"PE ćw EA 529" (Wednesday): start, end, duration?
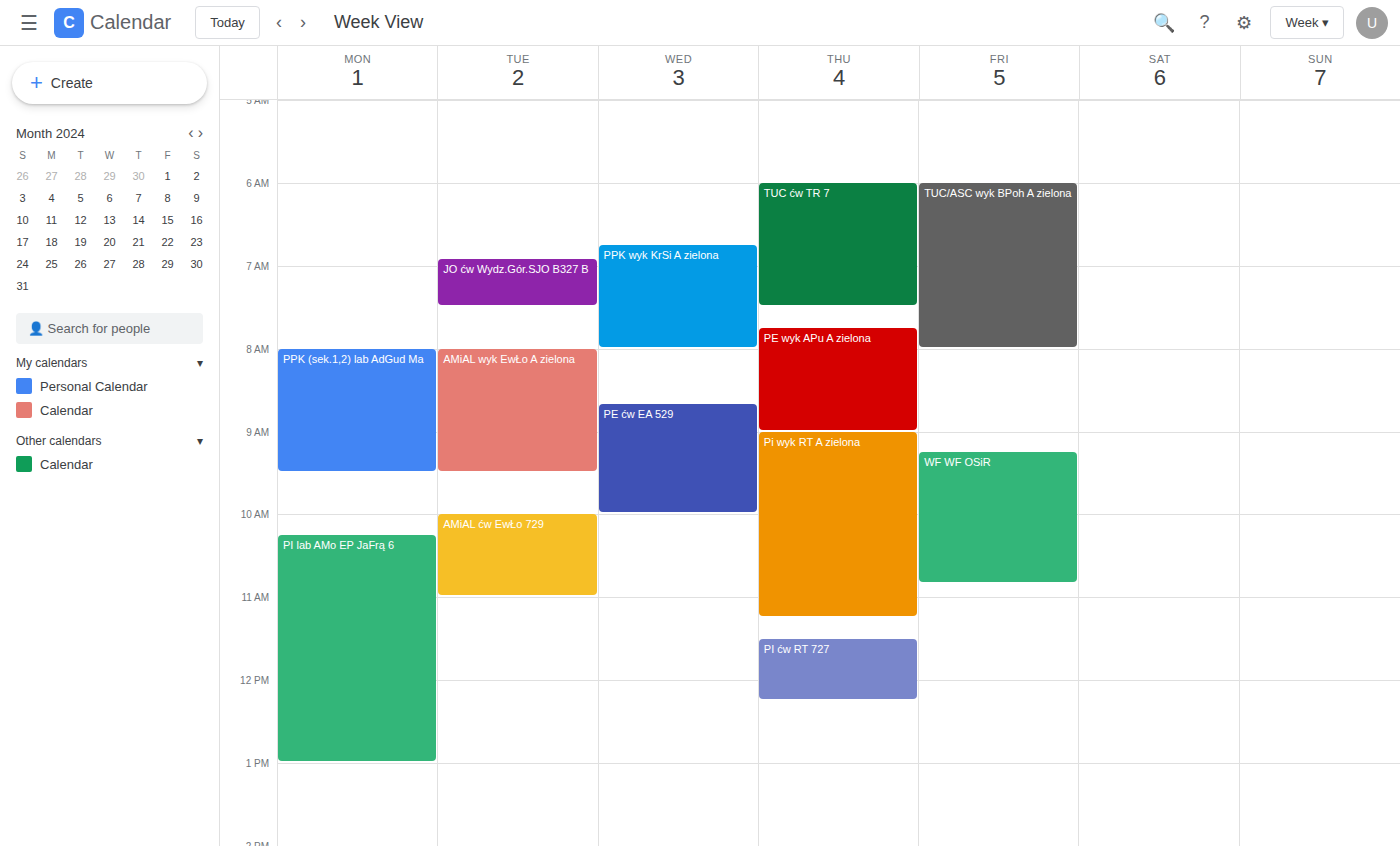
8:40 AM to 10:00 AM, 1 hour 20 minutes